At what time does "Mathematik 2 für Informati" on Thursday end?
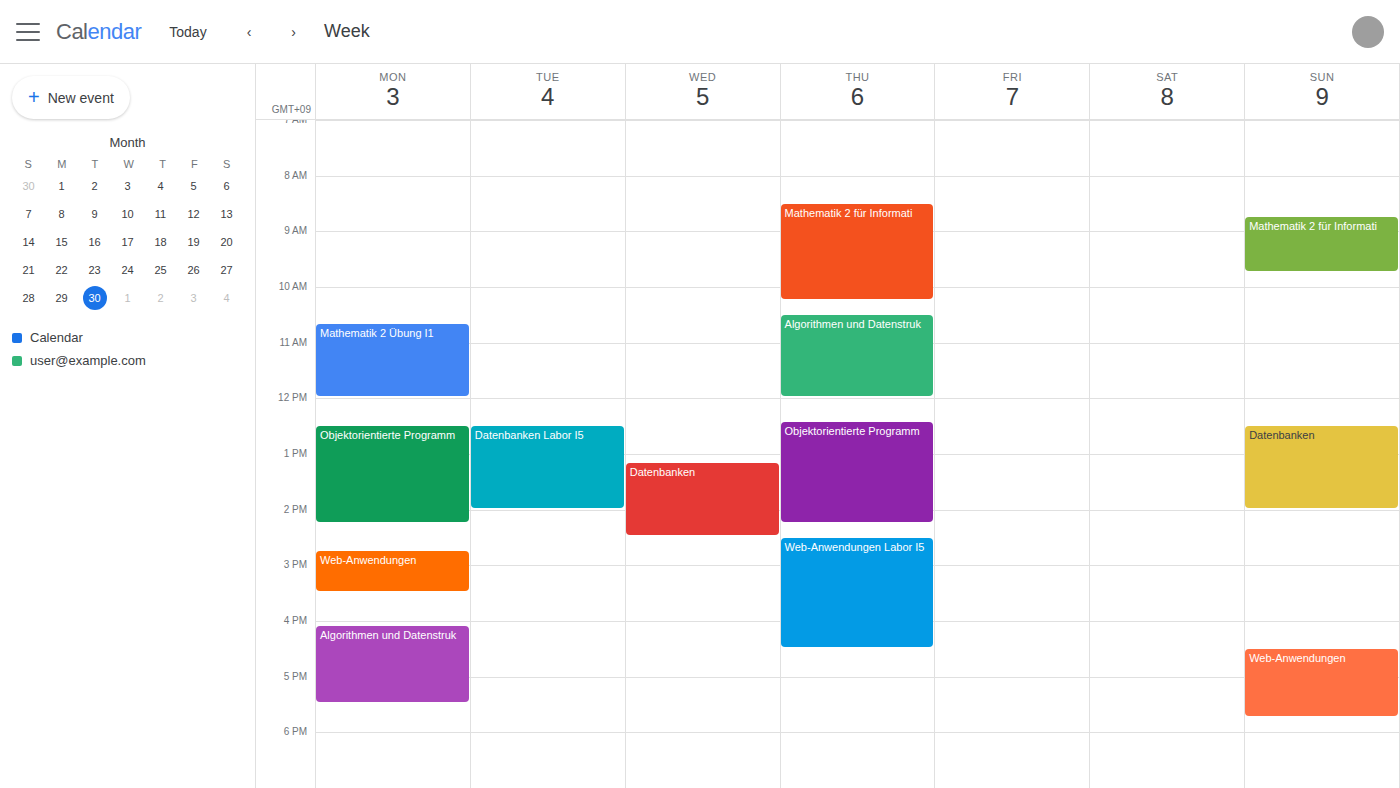
10:15